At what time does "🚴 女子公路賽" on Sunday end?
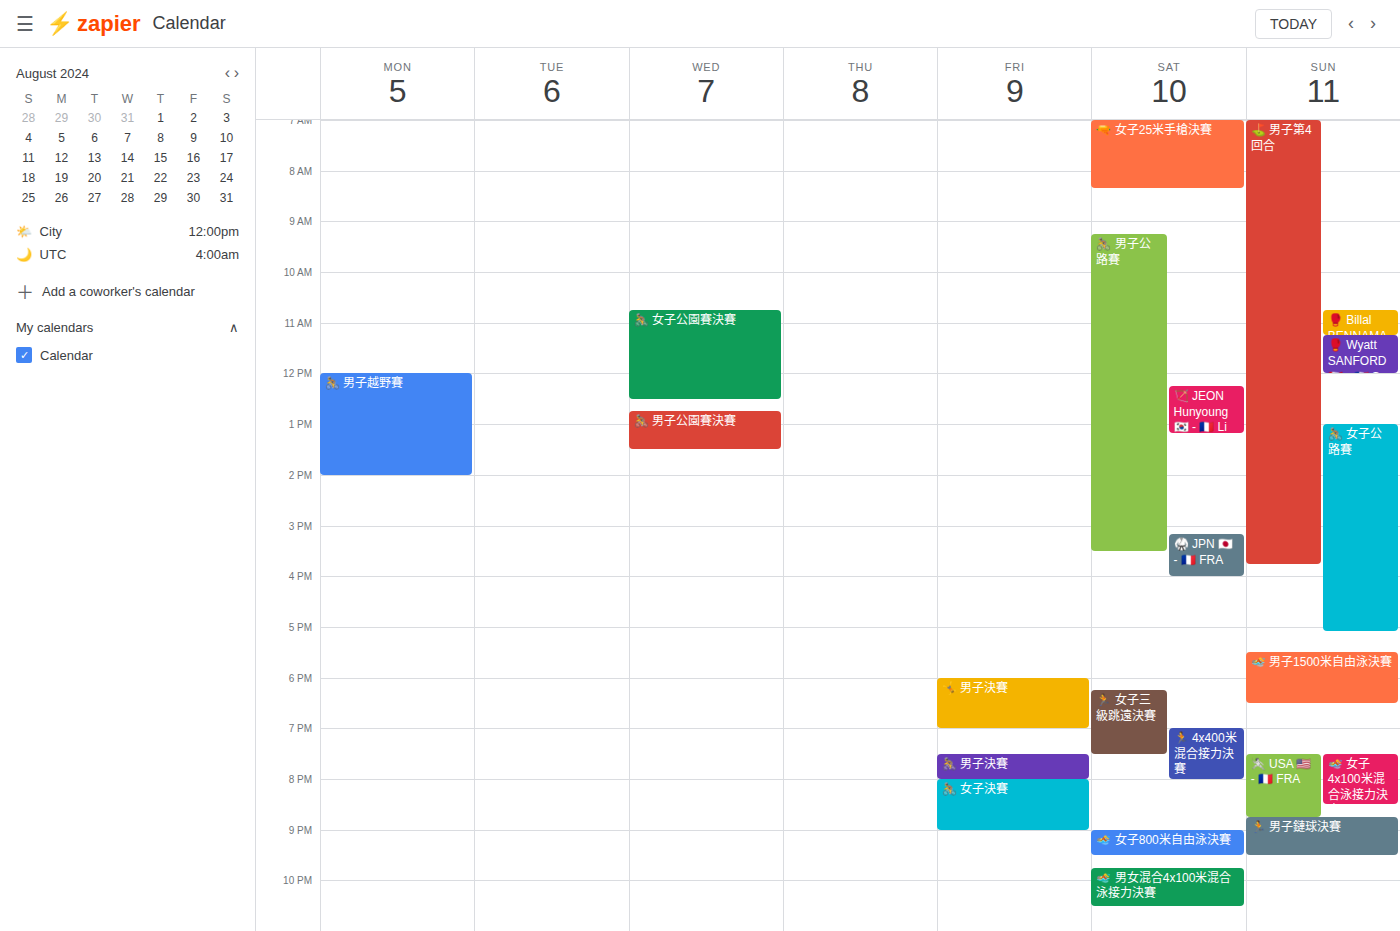
5:05 PM